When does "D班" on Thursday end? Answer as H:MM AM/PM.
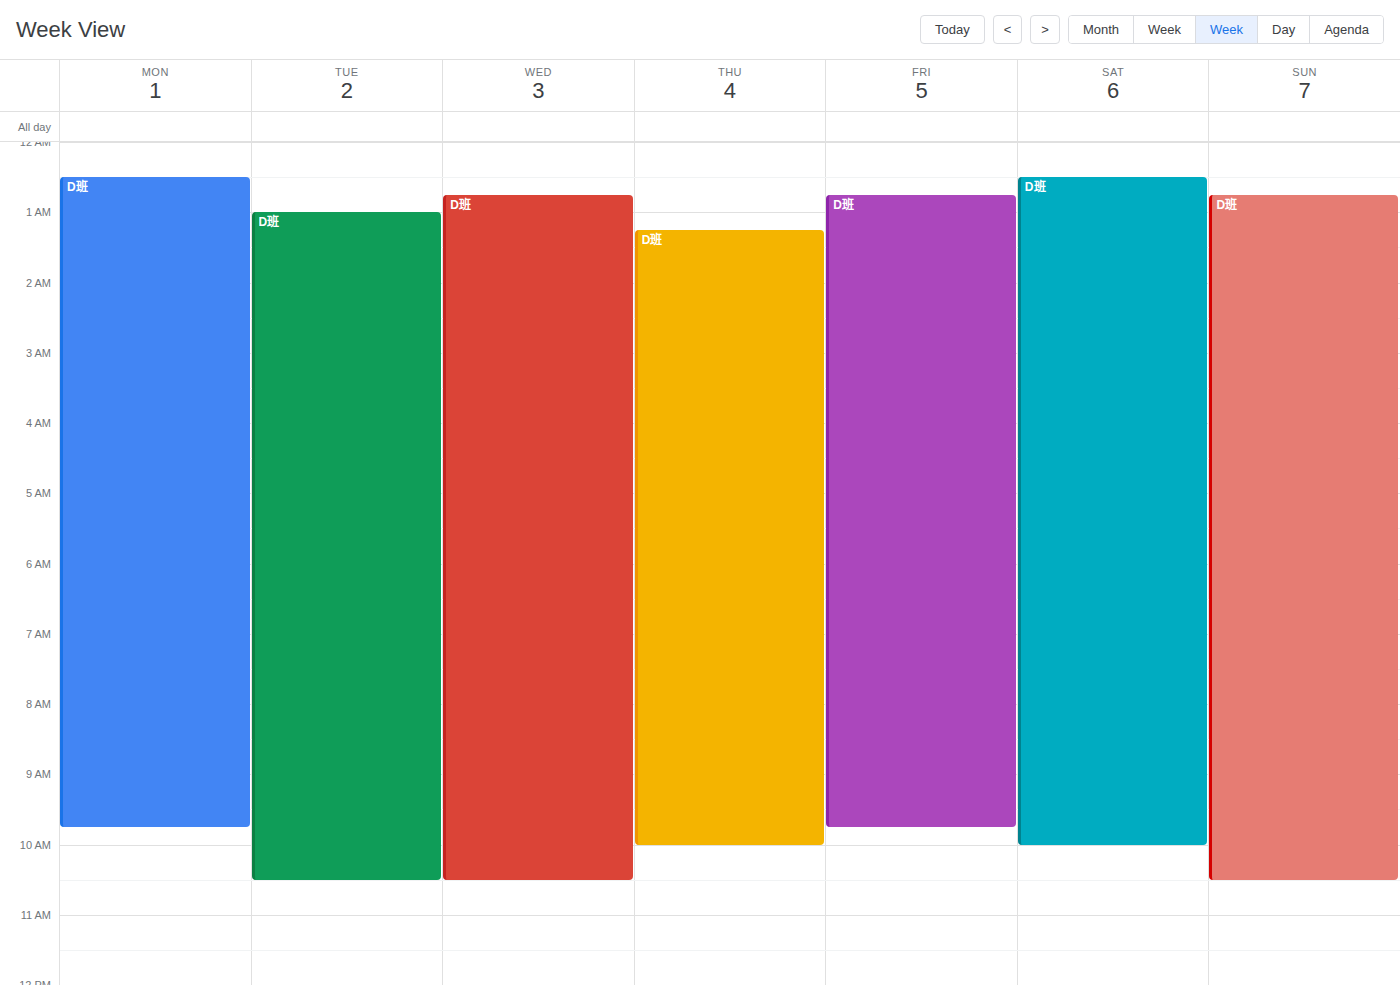
10:00 AM